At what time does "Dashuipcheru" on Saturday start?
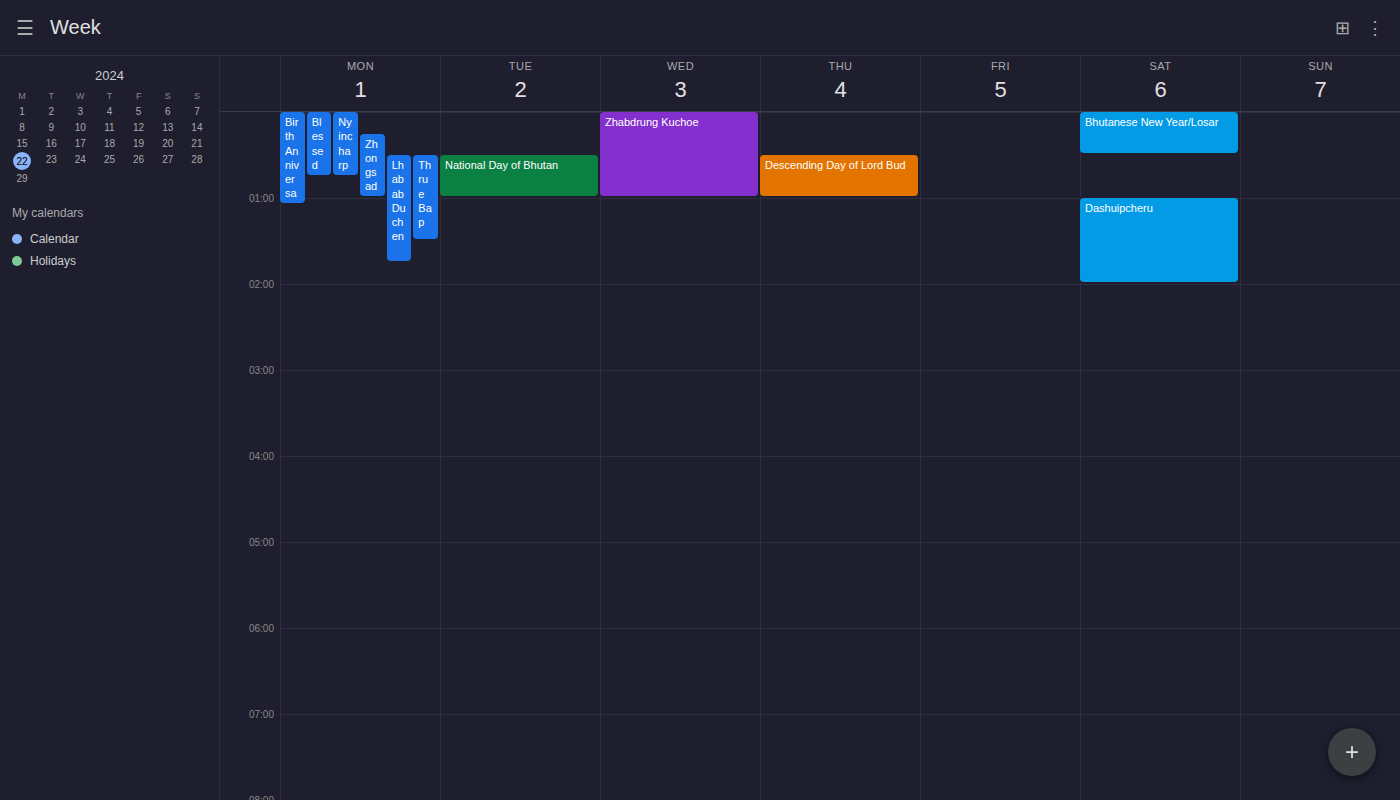
1:00 AM